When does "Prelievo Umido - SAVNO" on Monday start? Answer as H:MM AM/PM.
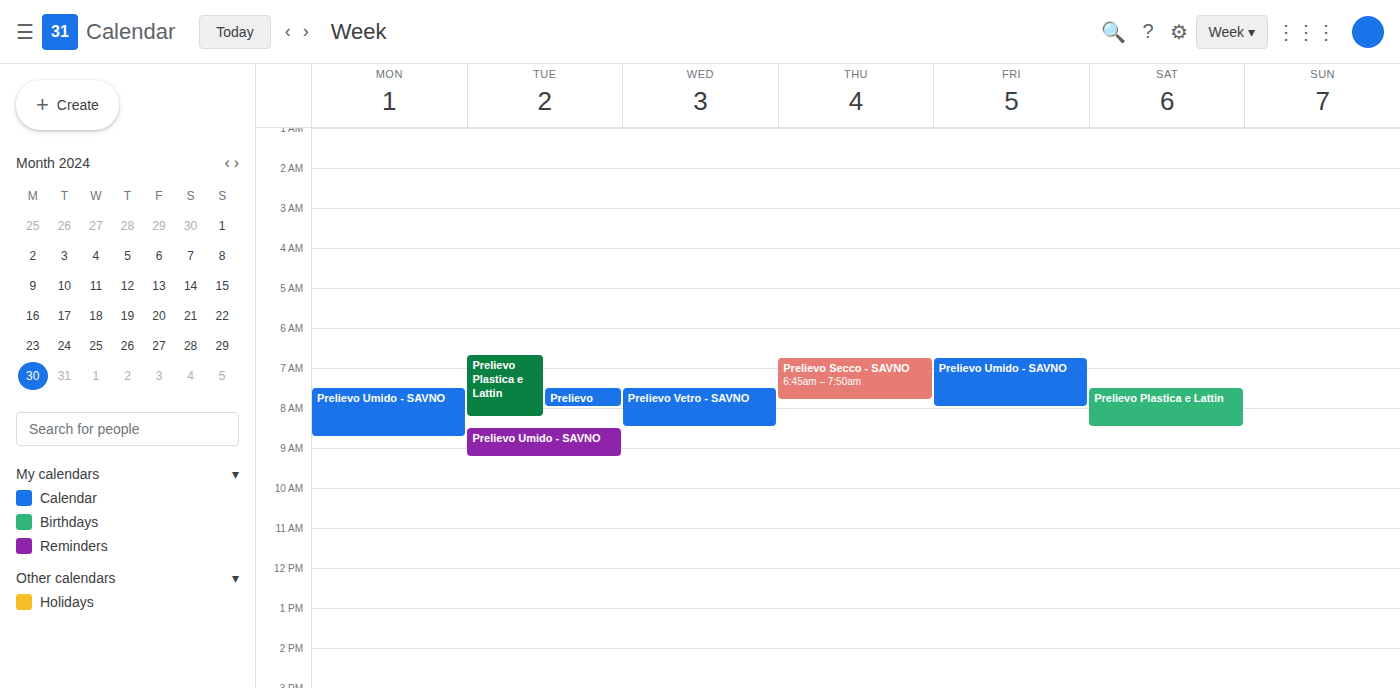
7:30 AM